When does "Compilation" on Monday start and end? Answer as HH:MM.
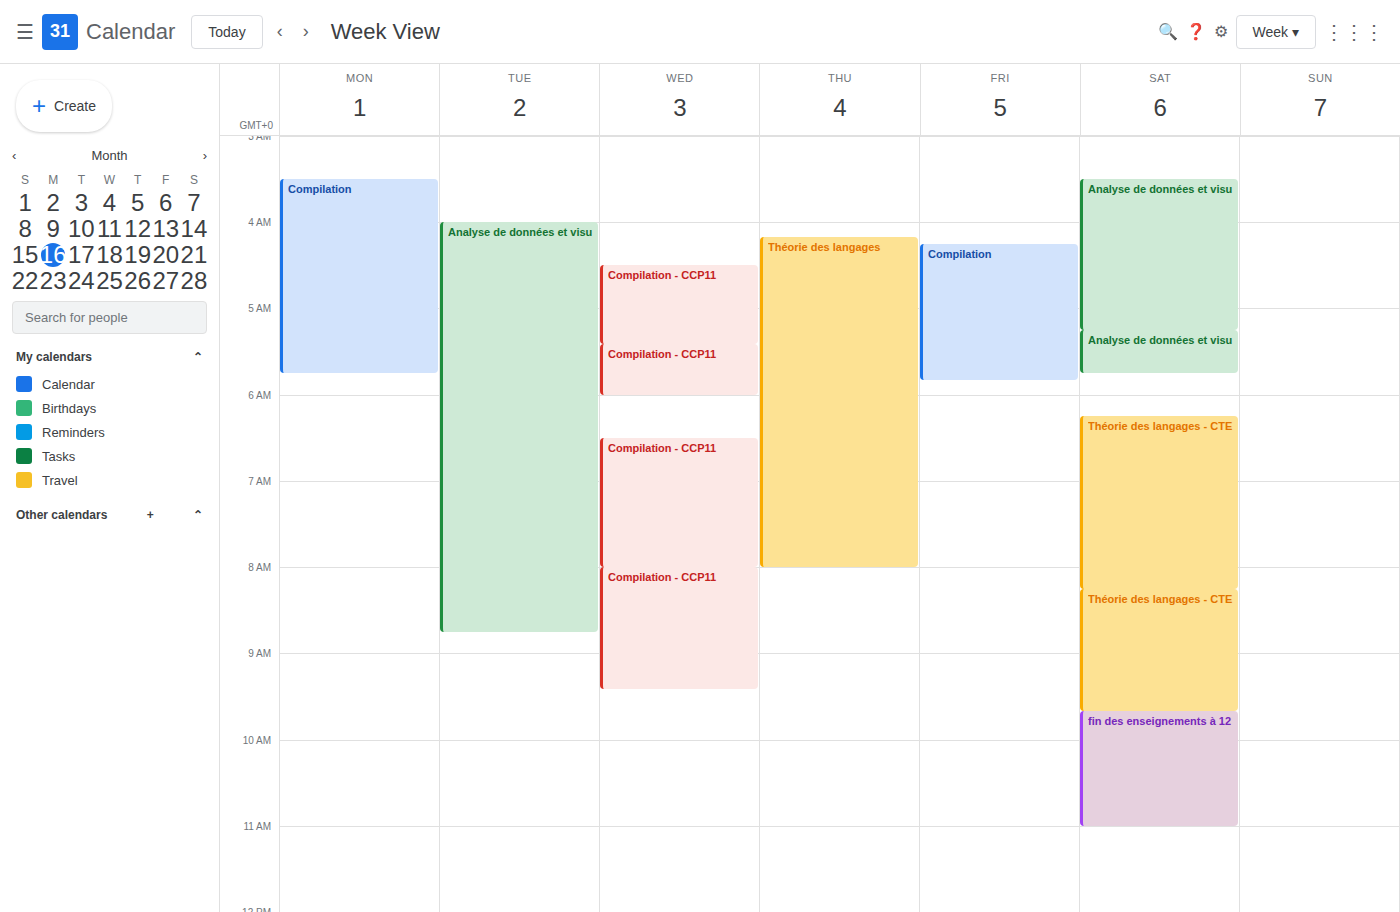
03:30 to 05:45